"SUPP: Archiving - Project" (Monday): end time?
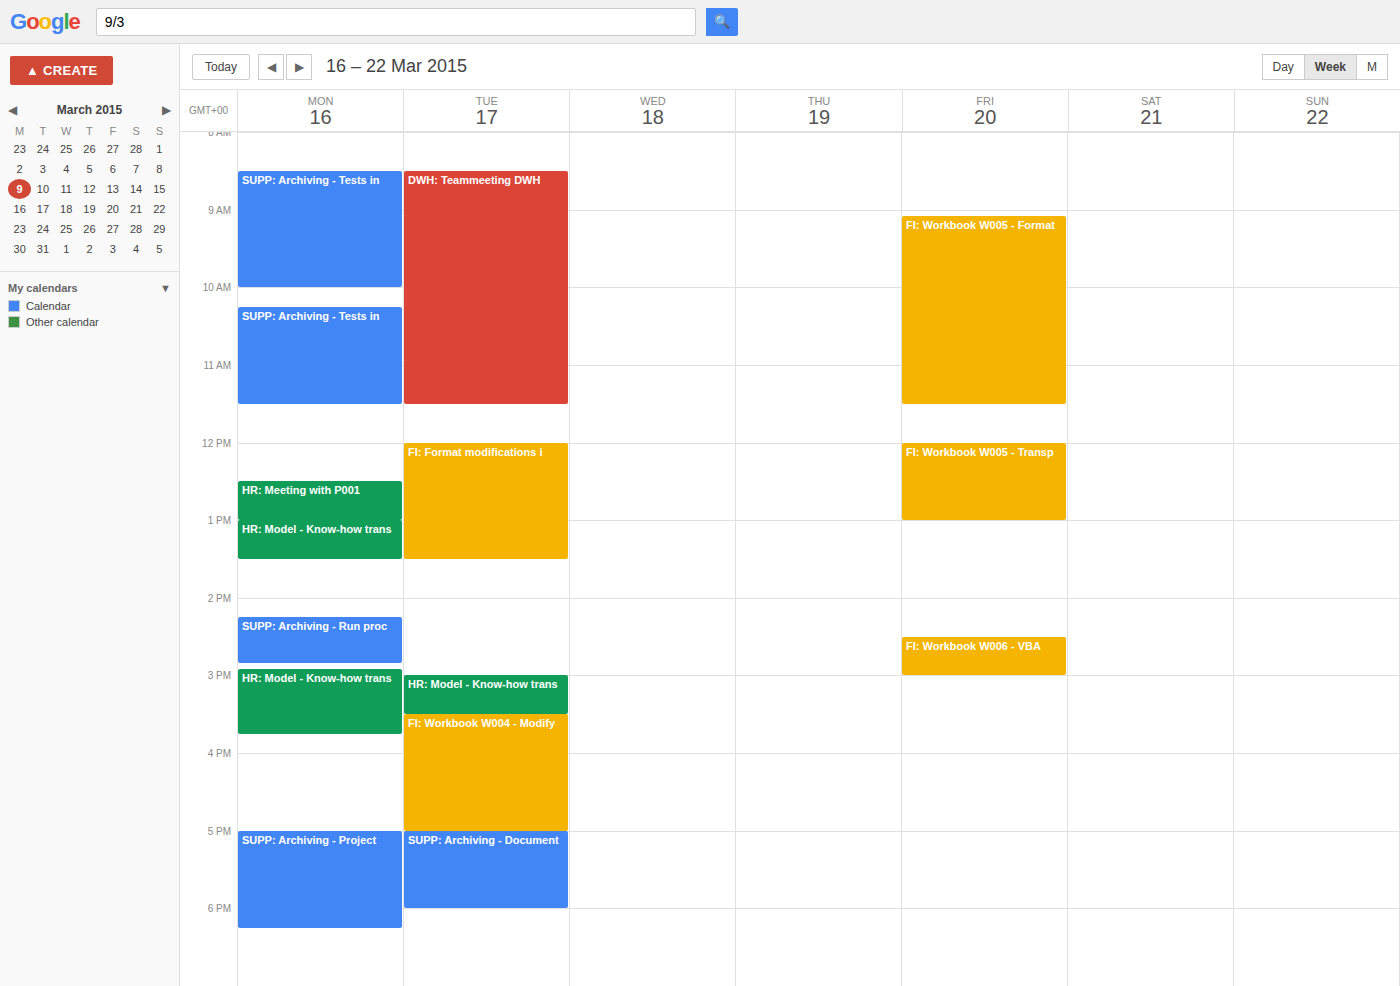
6:15 PM